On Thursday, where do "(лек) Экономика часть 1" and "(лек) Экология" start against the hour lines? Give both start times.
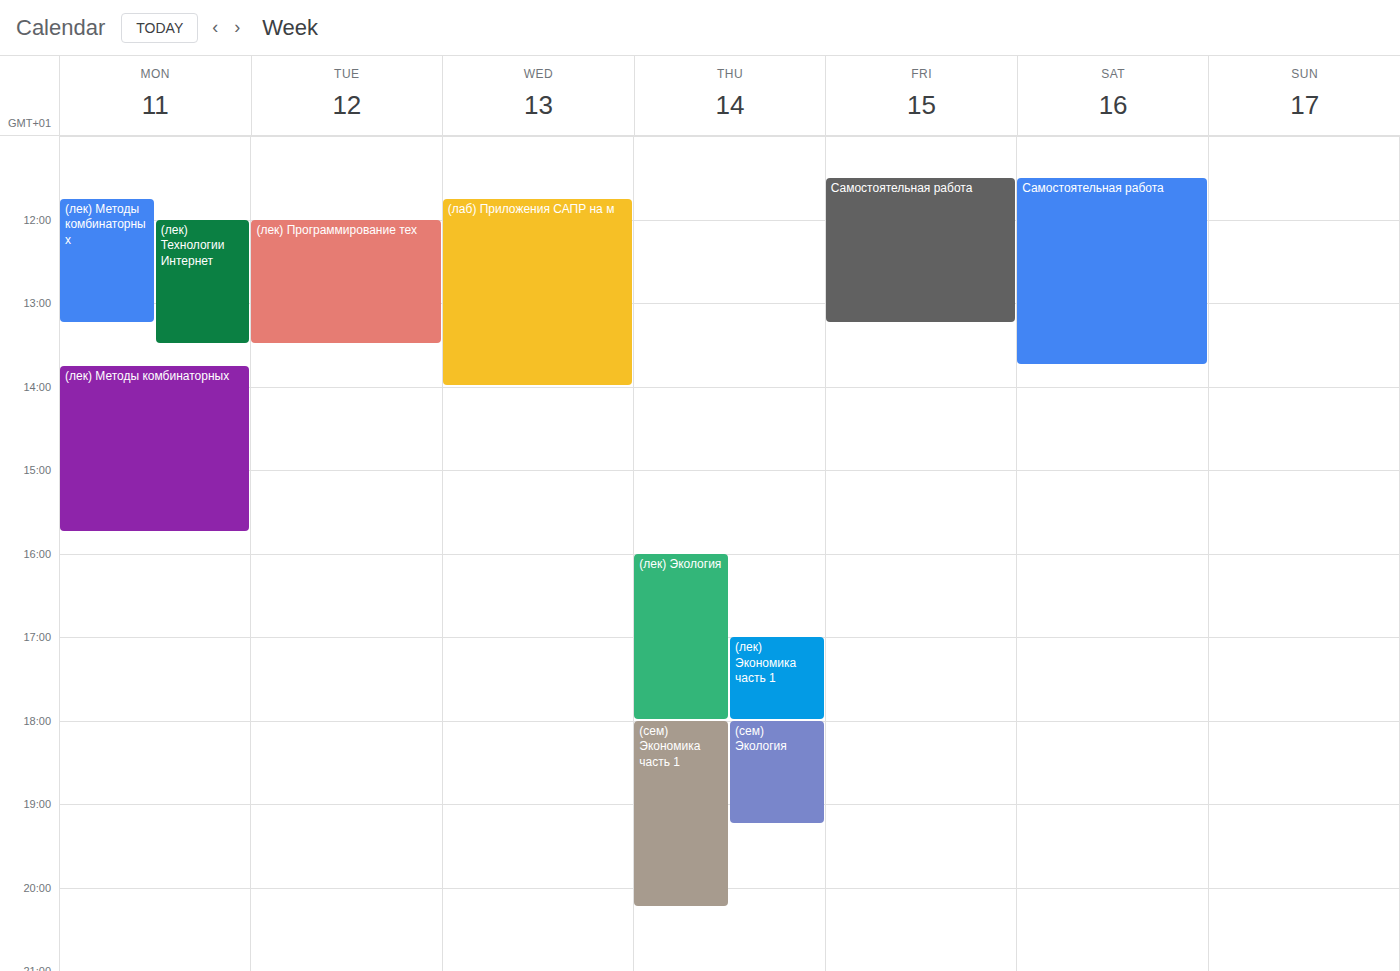
"(лек) Экономика часть 1": 5:00 PM, exactly on the 5 PM line. "(лек) Экология": 4:00 PM, exactly on the 4 PM line.